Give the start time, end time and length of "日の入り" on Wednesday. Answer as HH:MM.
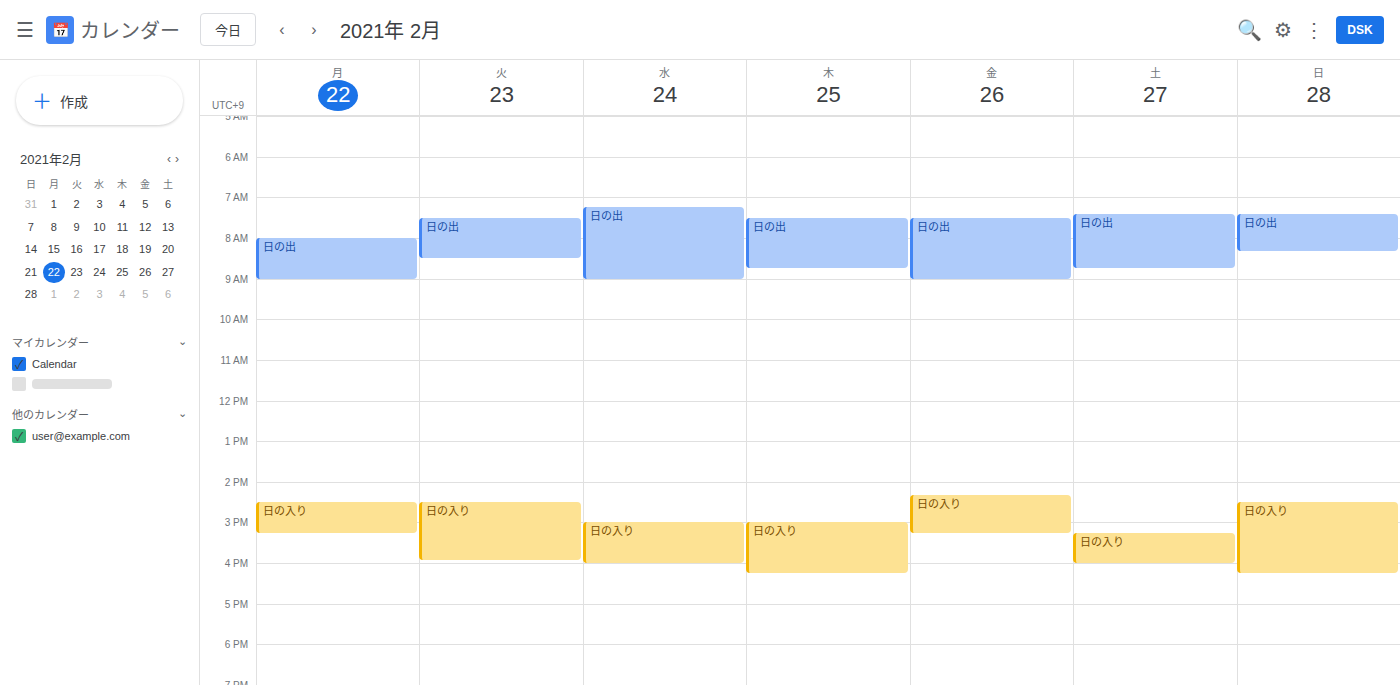
15:00 to 16:00, 1 hour